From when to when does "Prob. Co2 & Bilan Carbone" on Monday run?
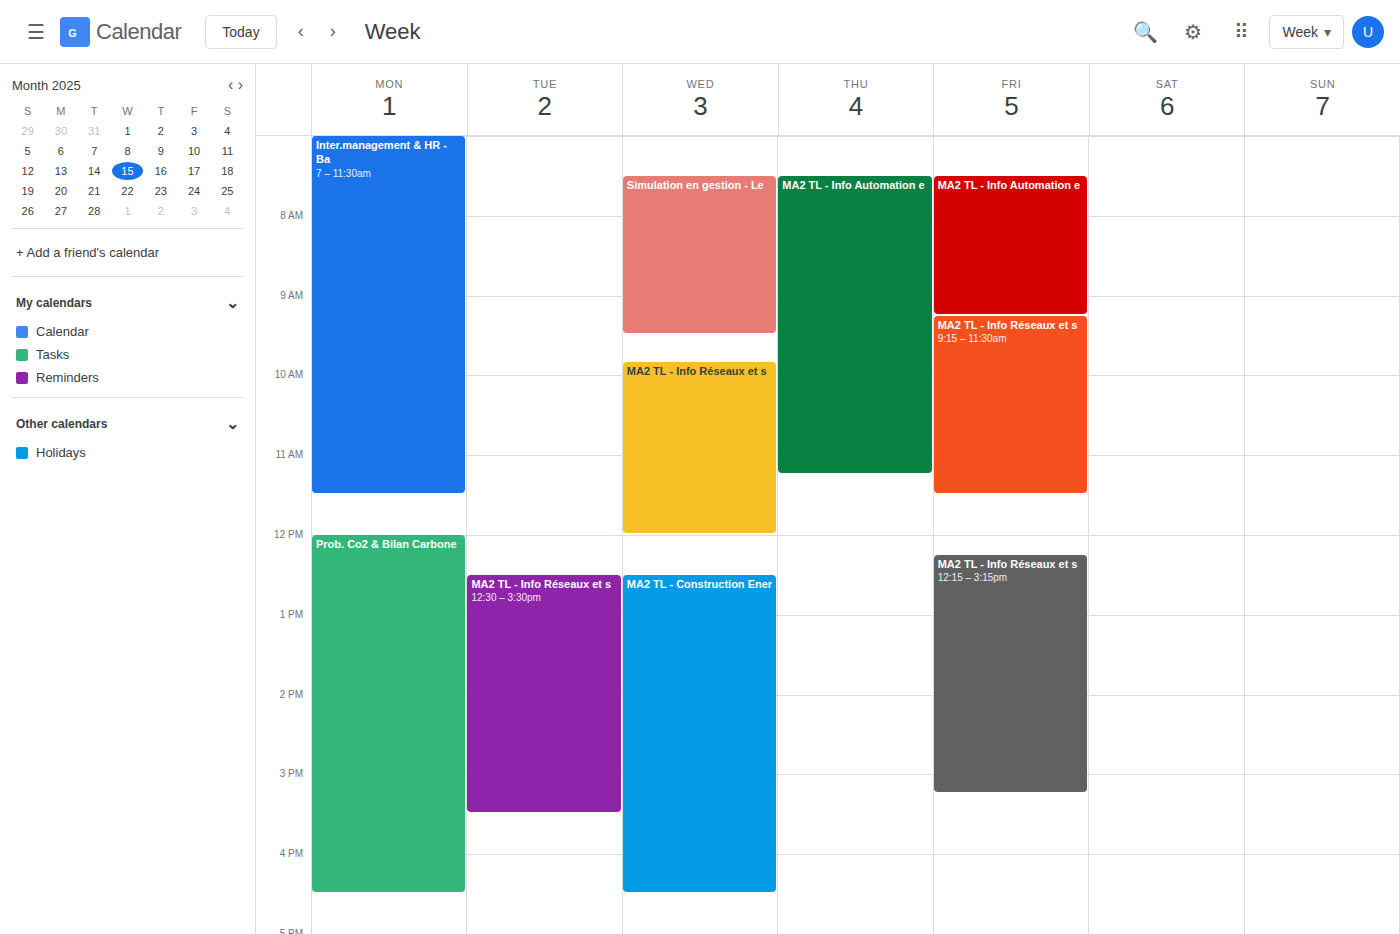
12:00 PM to 4:30 PM